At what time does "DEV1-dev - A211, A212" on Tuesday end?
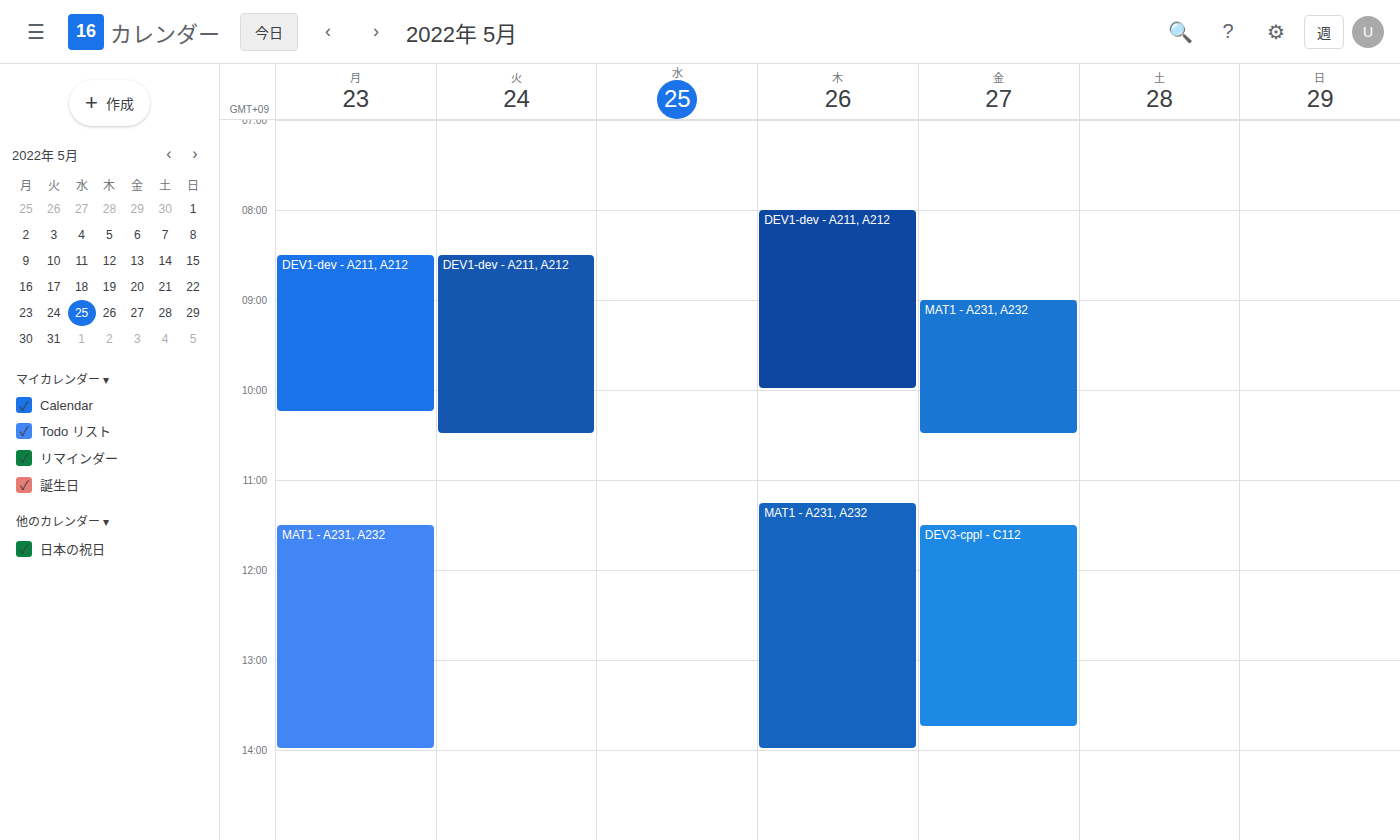
10:30 AM